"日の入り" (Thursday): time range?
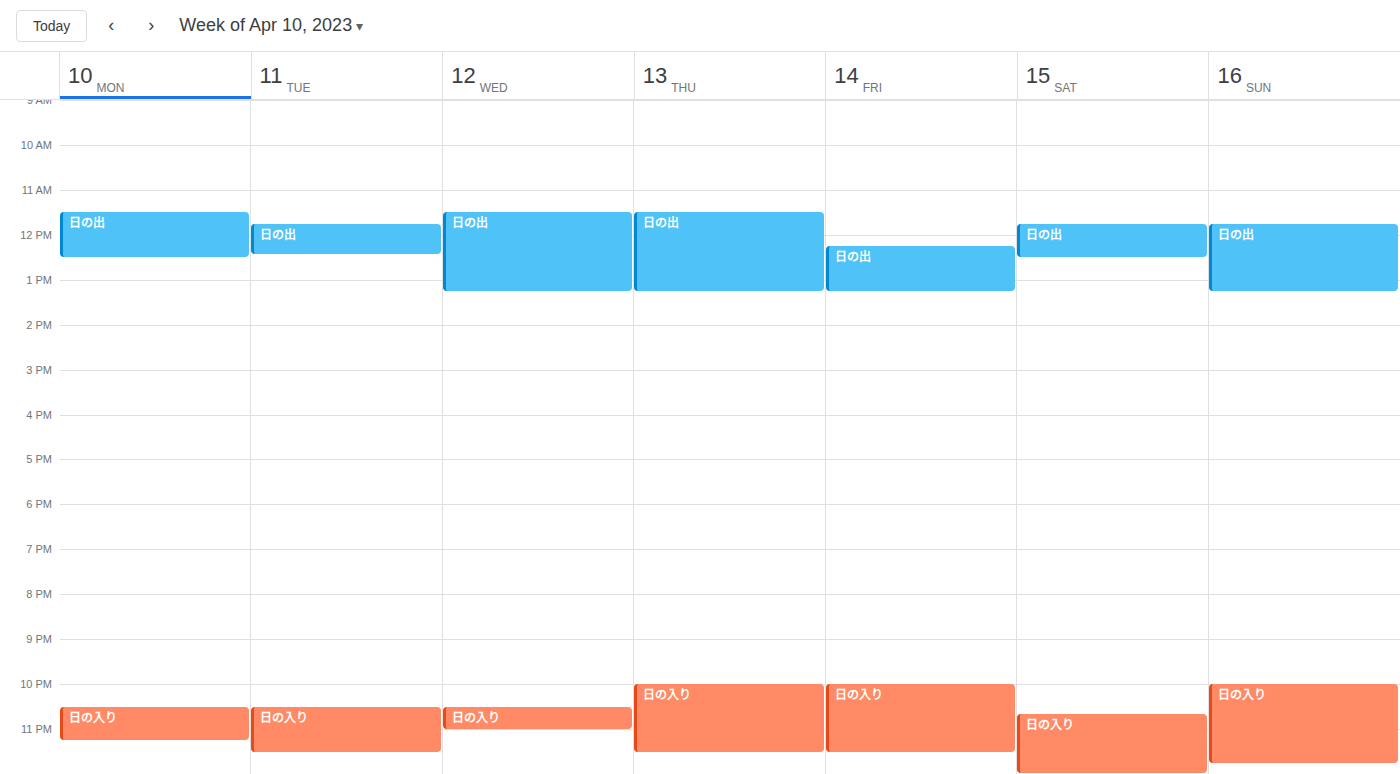
10:00 PM to 11:30 PM